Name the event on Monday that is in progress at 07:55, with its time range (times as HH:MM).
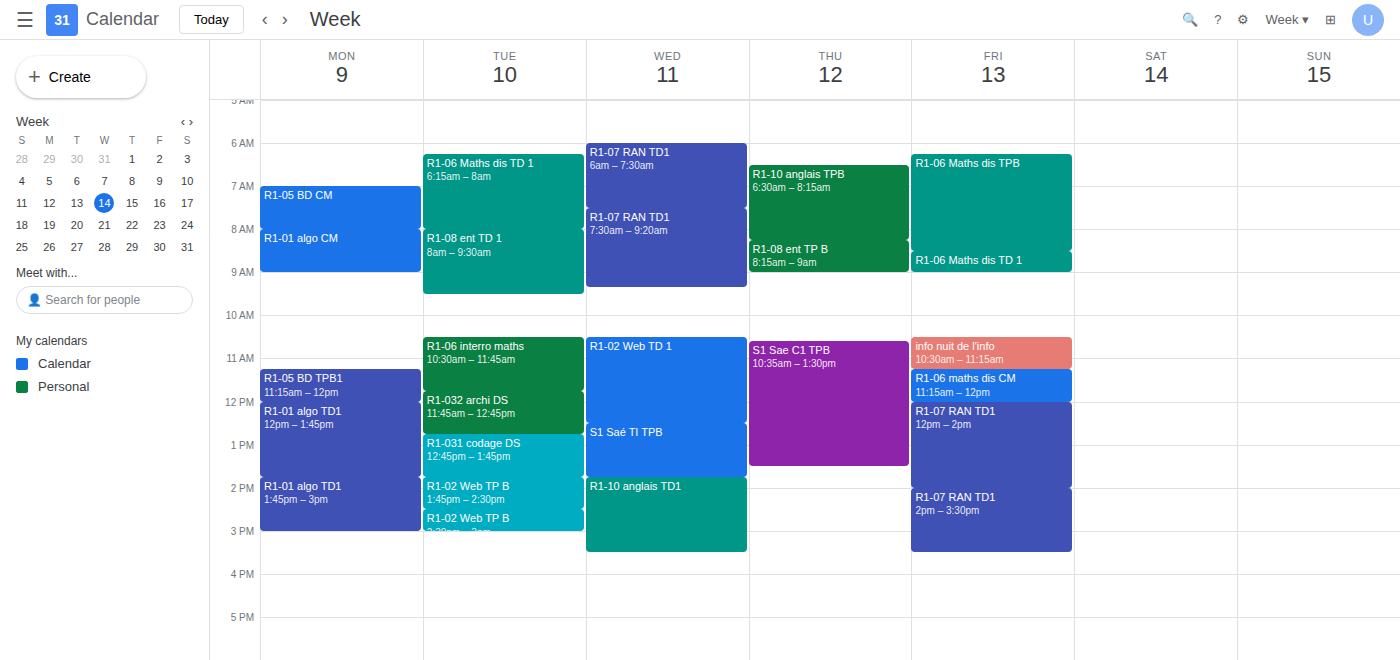
"R1-05 BD CM", 07:00 to 08:00